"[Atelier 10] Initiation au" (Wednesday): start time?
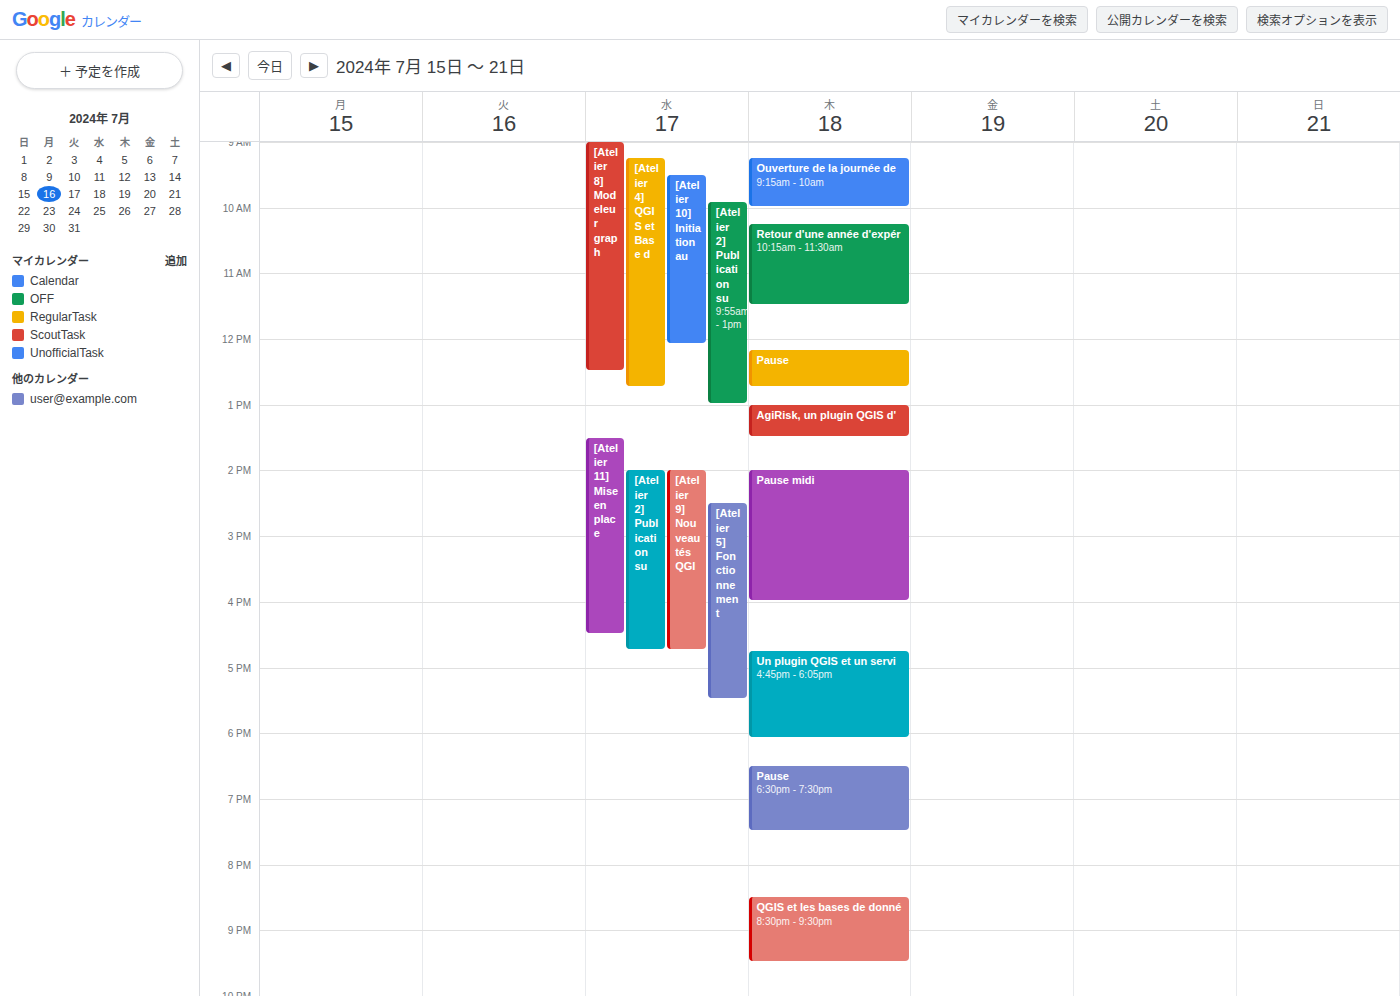
9:30 AM